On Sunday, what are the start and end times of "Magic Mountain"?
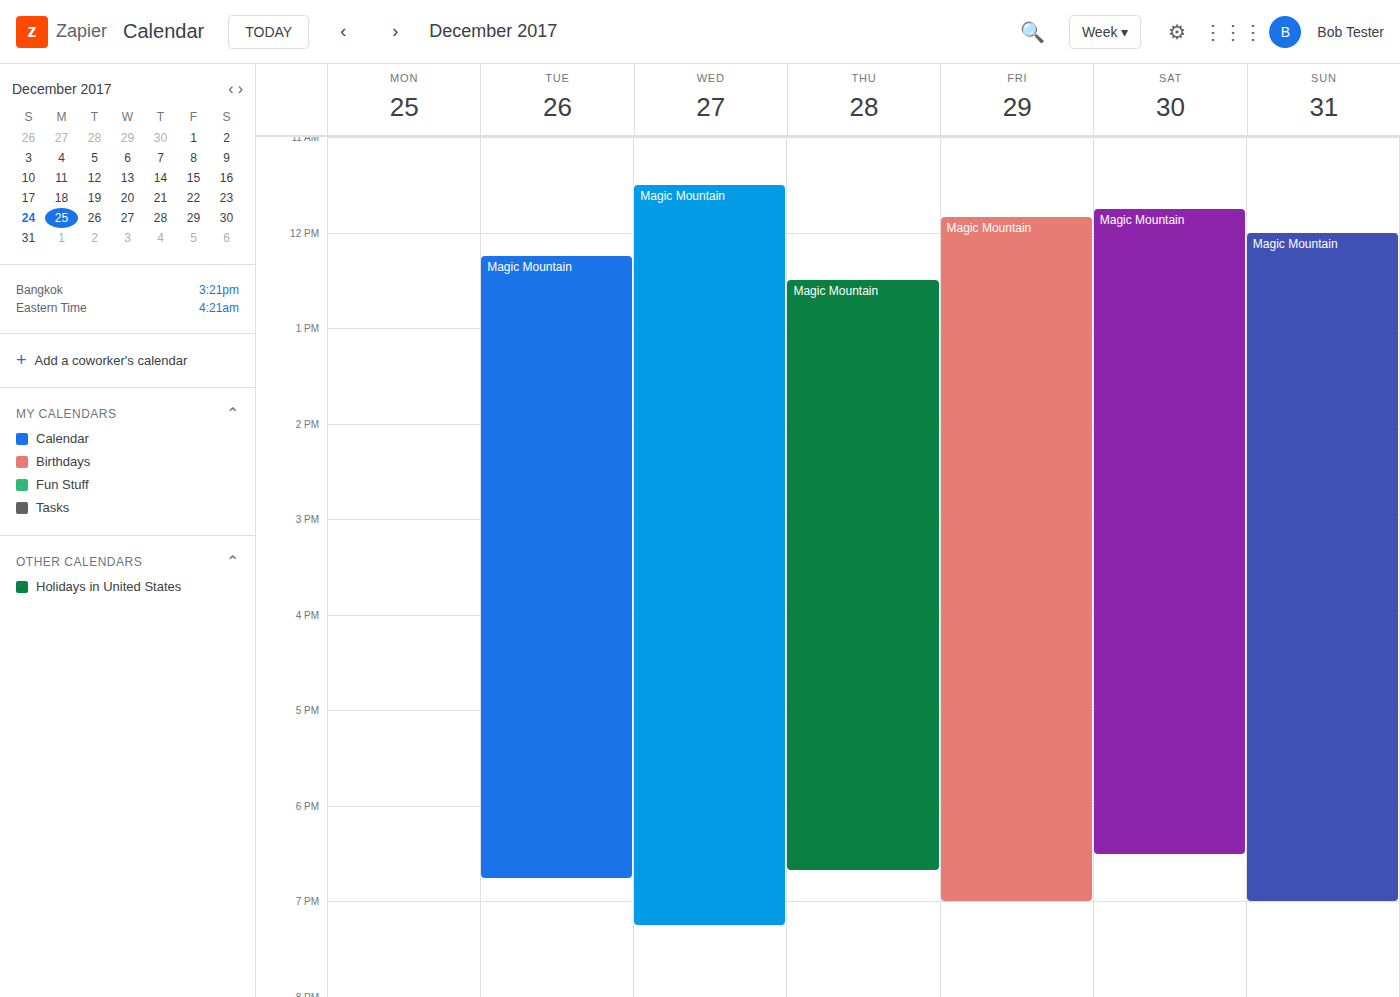
12:00 PM to 7:00 PM